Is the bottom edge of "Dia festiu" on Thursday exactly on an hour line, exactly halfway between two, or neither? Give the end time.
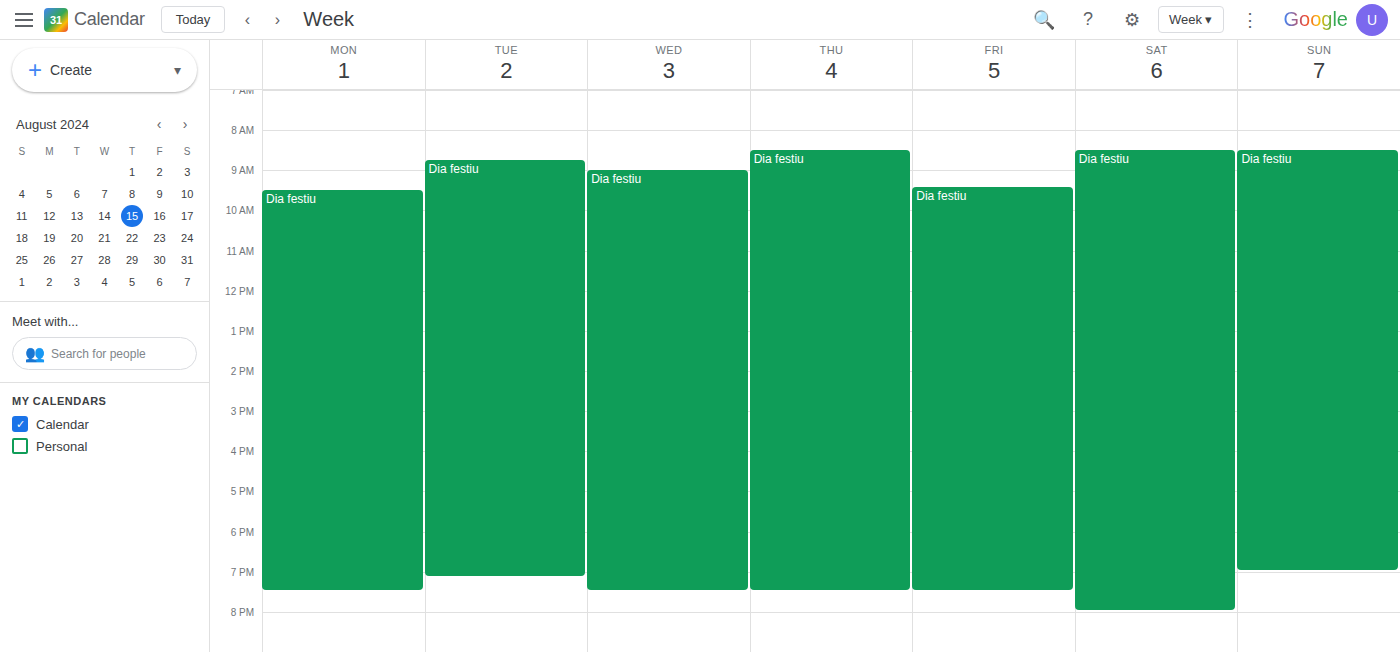
7:30 PM -- halfway between the 7 PM and 8 PM lines.